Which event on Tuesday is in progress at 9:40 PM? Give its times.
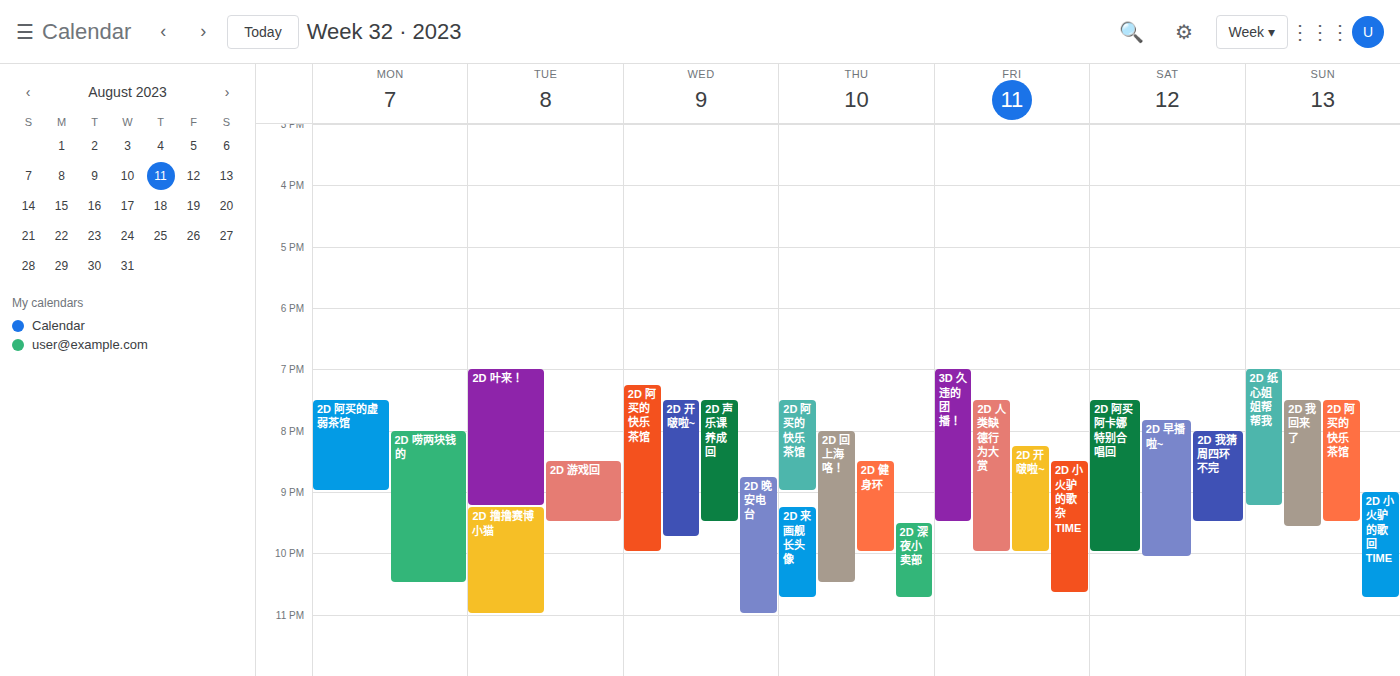
"2D 撸撸赛博小猫", 9:15 PM to 11:00 PM